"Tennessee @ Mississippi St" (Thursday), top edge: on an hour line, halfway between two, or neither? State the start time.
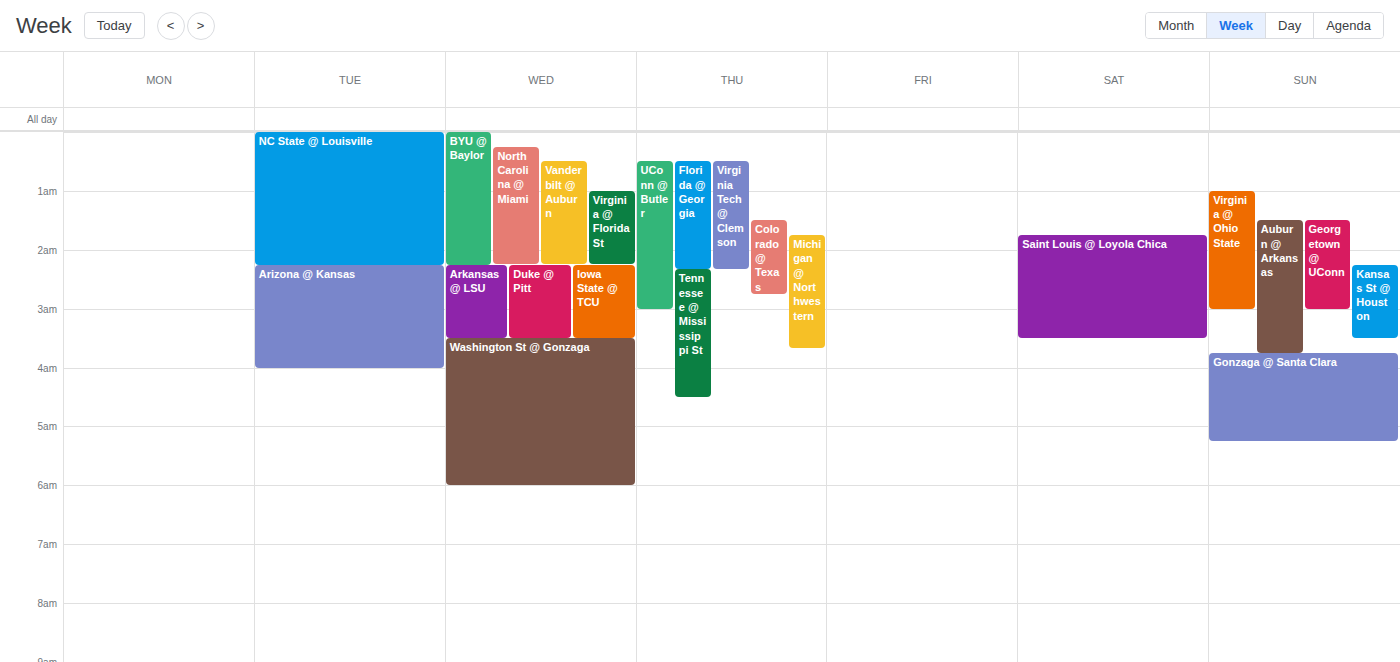
2:20 AM -- neither: 20 minutes below the 2 AM line and 40 minutes above the 3 AM line.